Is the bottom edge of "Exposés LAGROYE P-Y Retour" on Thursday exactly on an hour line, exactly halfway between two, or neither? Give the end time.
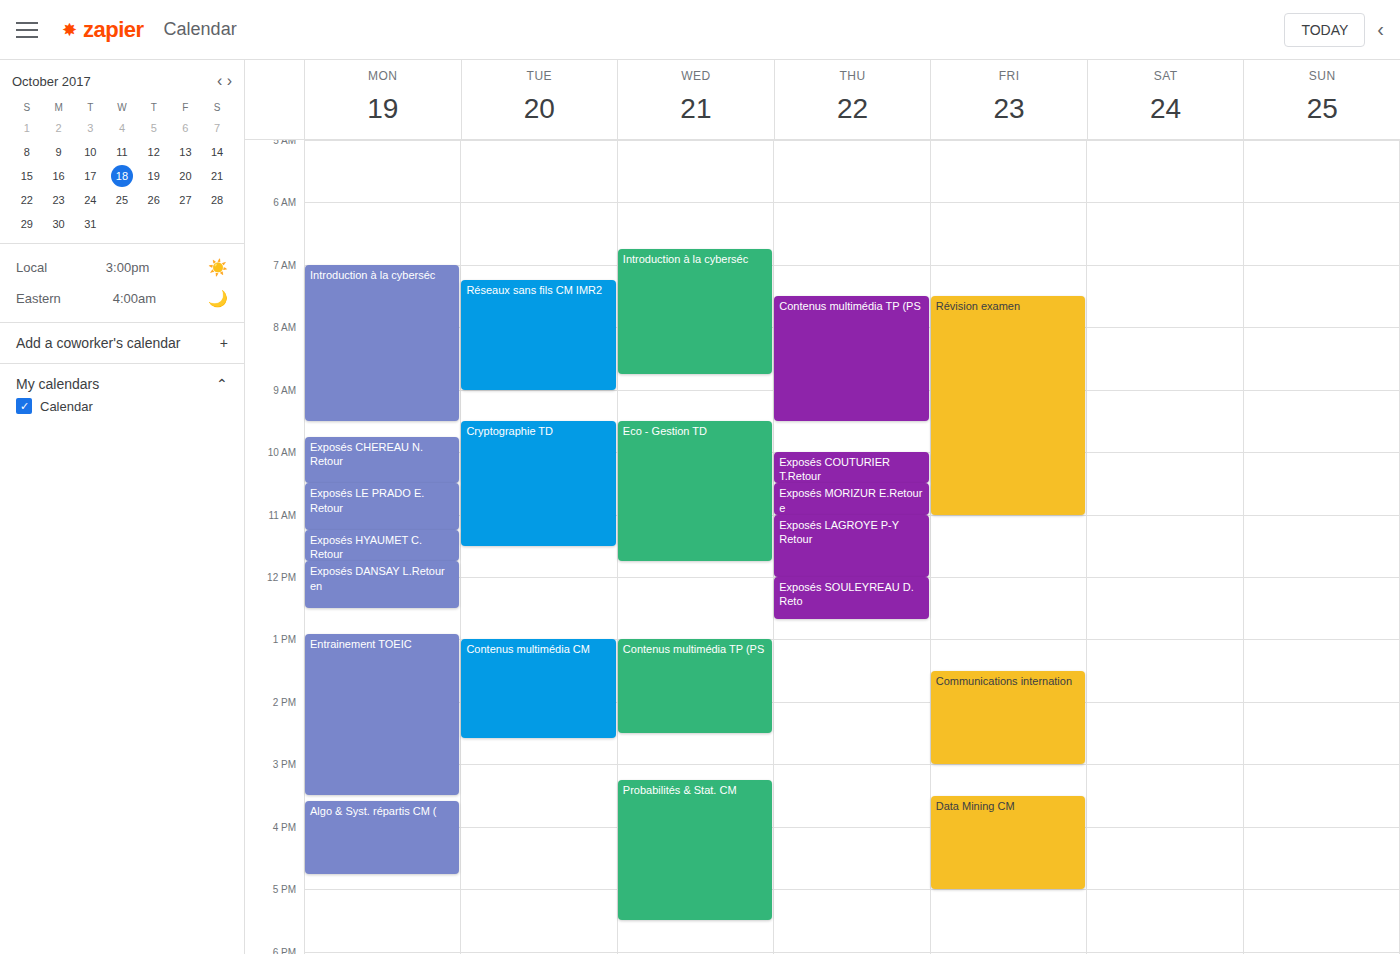
12:00 PM -- exactly on the 12 PM line.